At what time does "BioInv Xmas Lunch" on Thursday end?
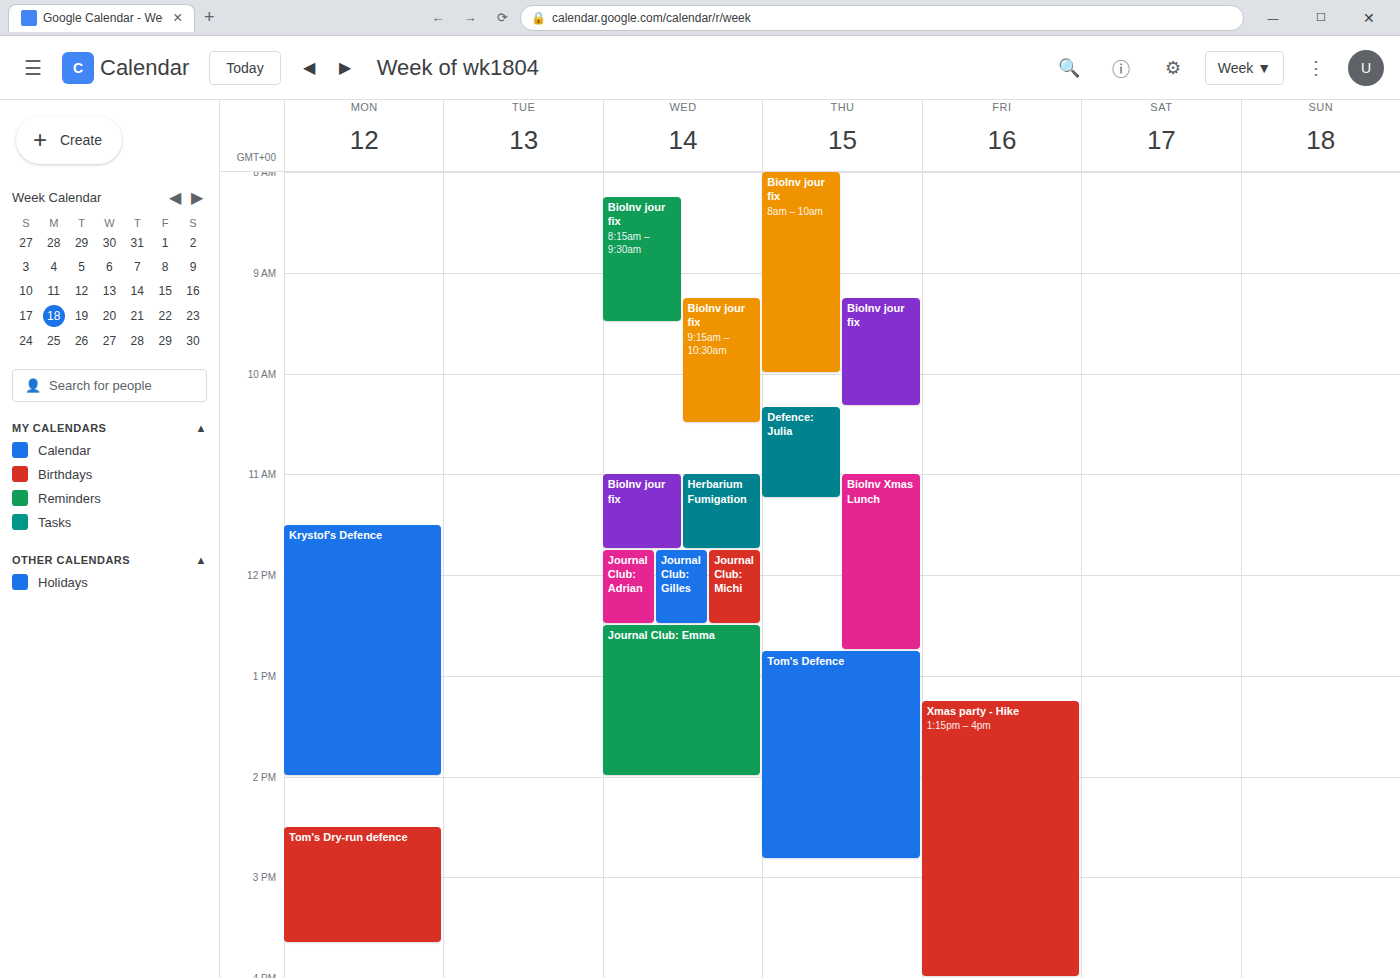
12:45 PM